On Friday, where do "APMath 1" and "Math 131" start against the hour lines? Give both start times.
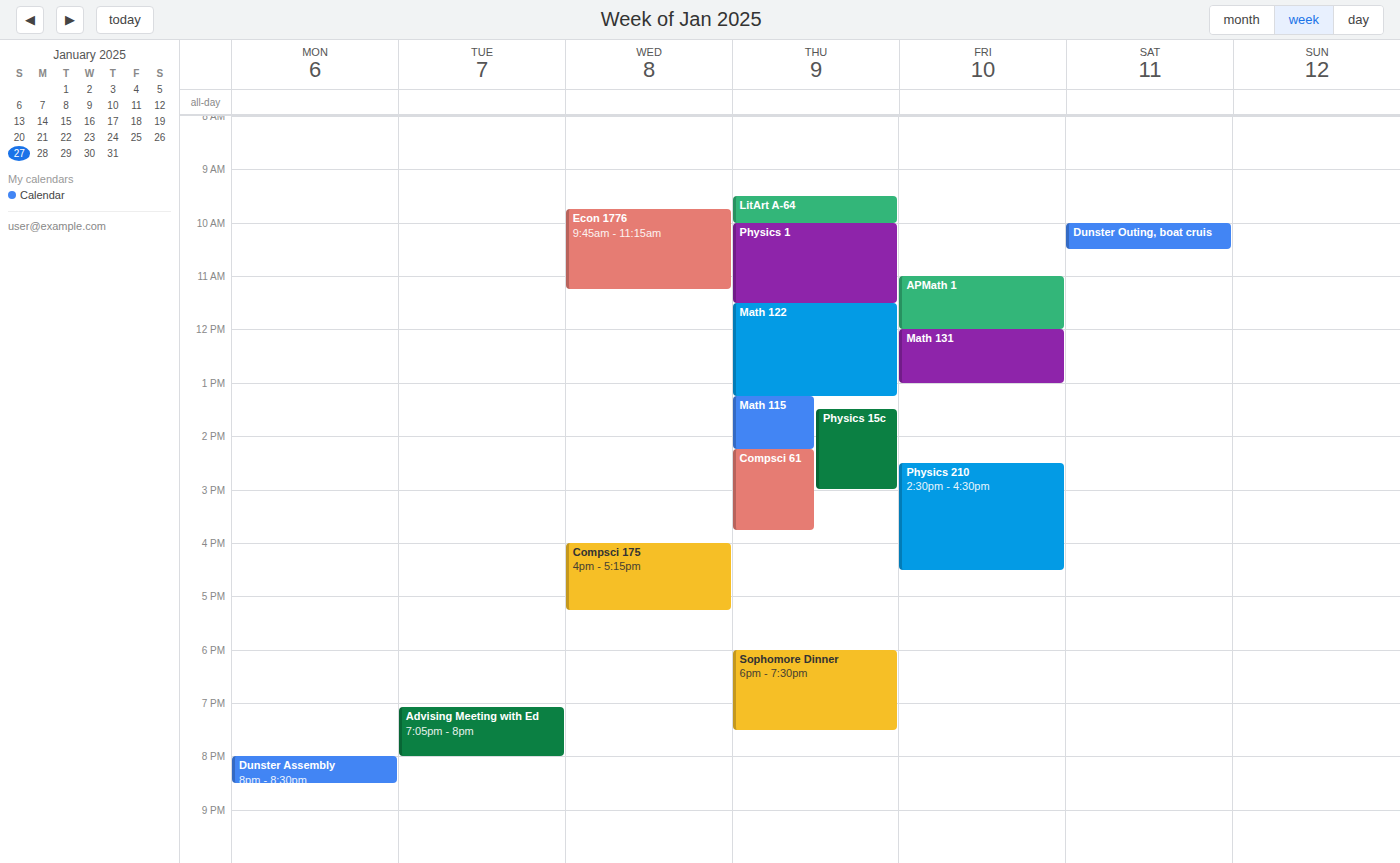
"APMath 1": 11:00 AM, exactly on the 11 AM line. "Math 131": 12:00 PM, exactly on the 12 PM line.